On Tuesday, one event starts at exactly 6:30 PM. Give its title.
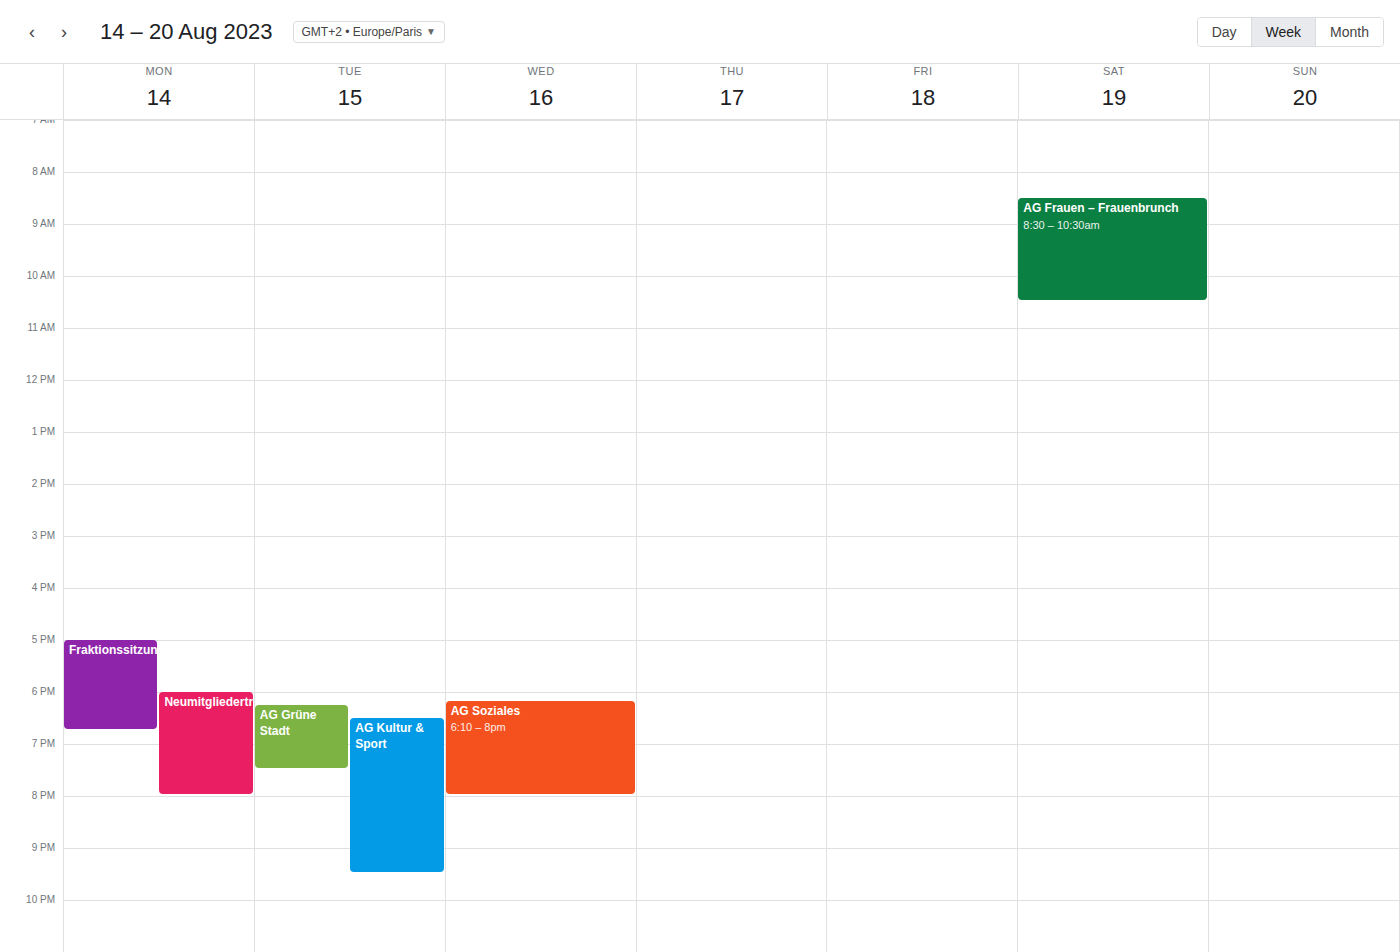
"AG Kultur & Sport"